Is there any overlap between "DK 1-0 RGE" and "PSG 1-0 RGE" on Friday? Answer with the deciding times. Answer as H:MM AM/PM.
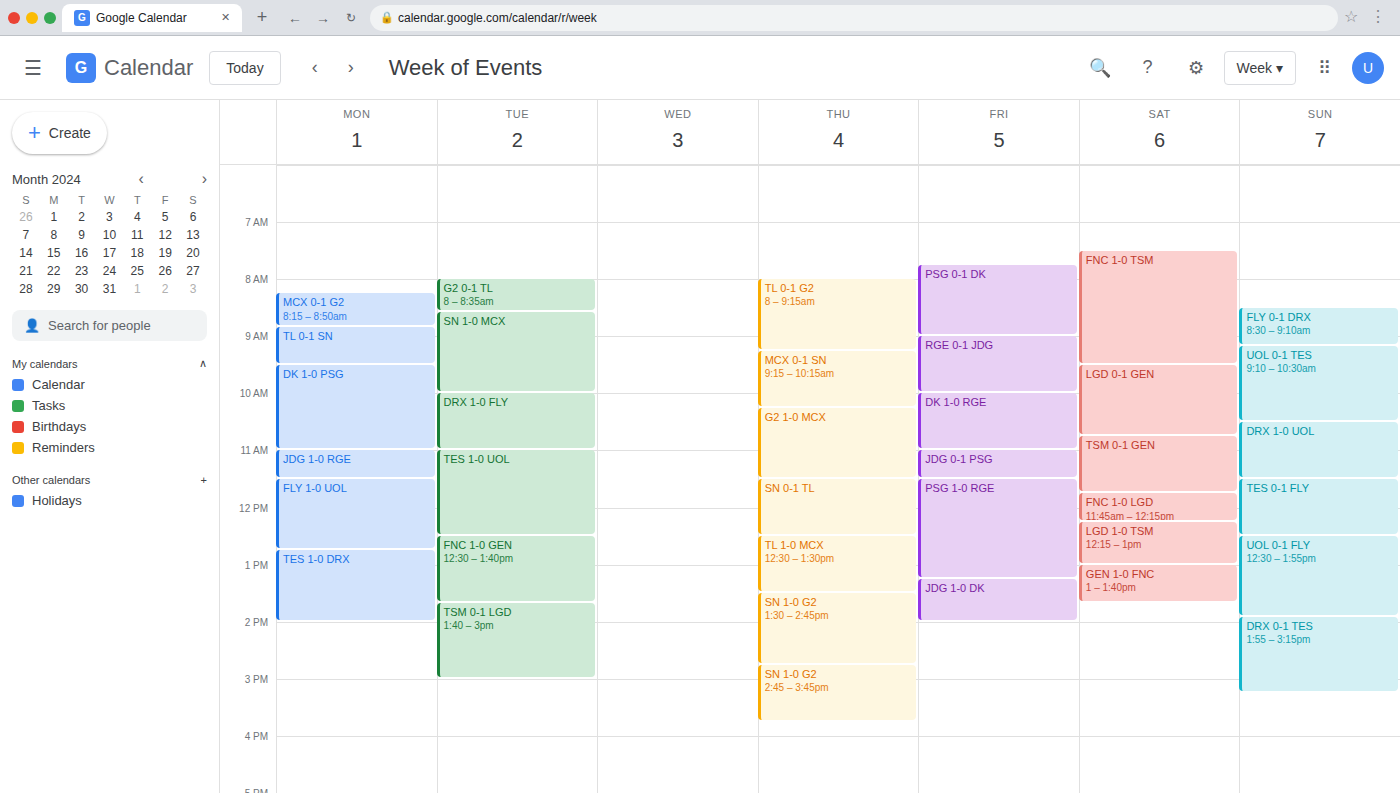
"DK 1-0 RGE" ends at 11:00 AM and "PSG 1-0 RGE" starts at 11:30 AM -- no overlap.